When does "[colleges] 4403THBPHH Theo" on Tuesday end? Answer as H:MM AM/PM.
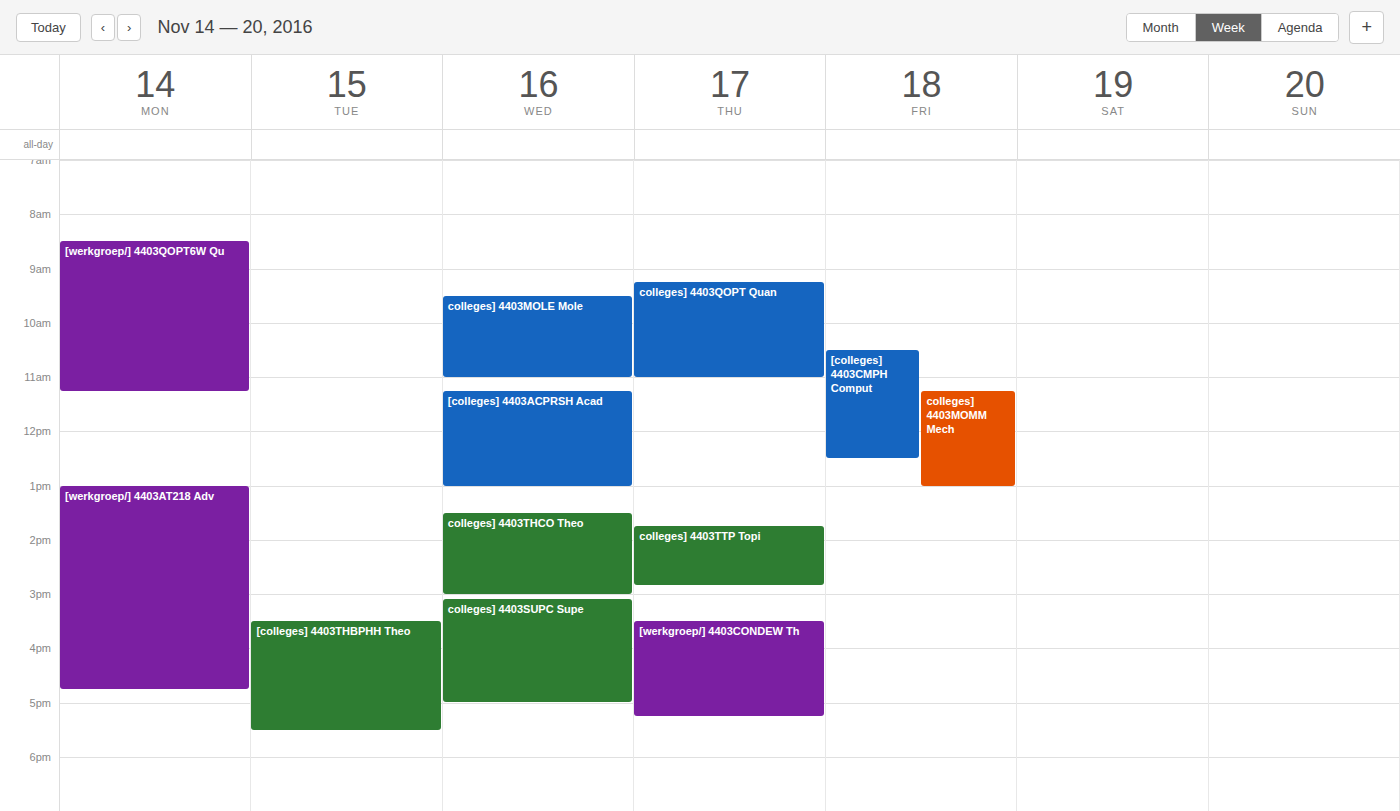
5:30 PM